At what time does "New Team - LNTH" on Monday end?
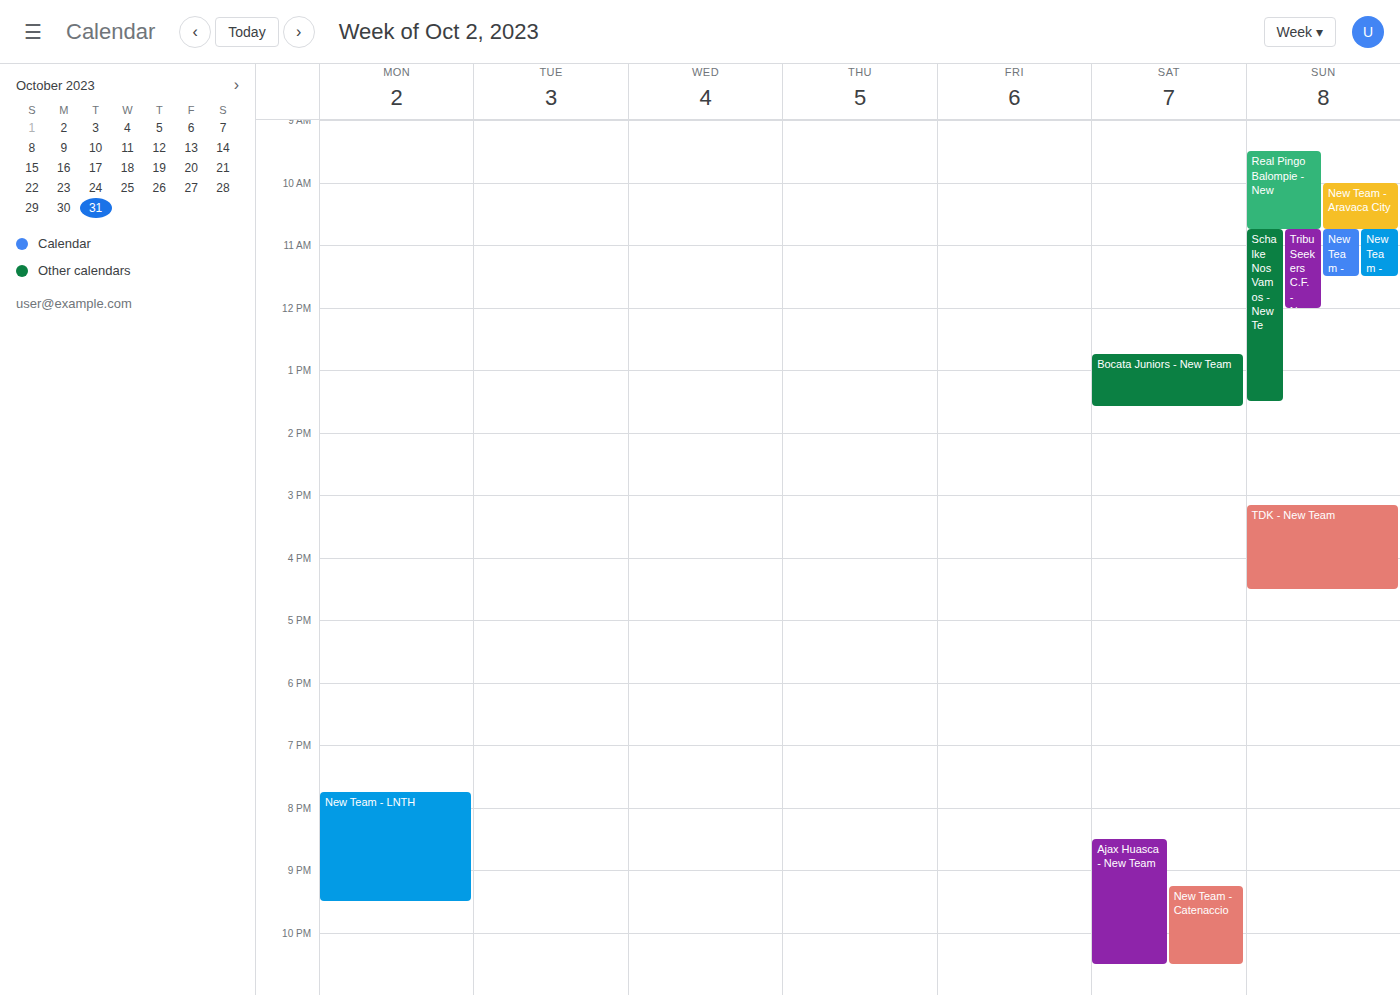
9:30 PM